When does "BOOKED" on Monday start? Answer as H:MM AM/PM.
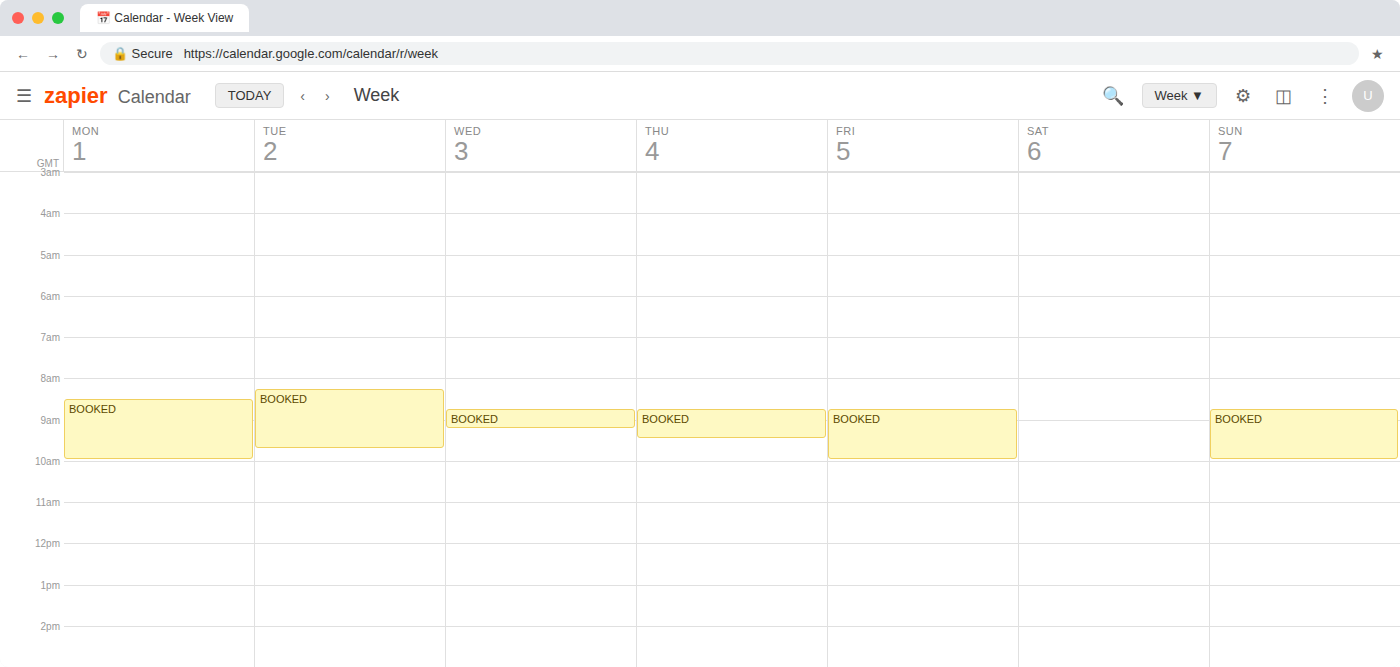
8:30 AM